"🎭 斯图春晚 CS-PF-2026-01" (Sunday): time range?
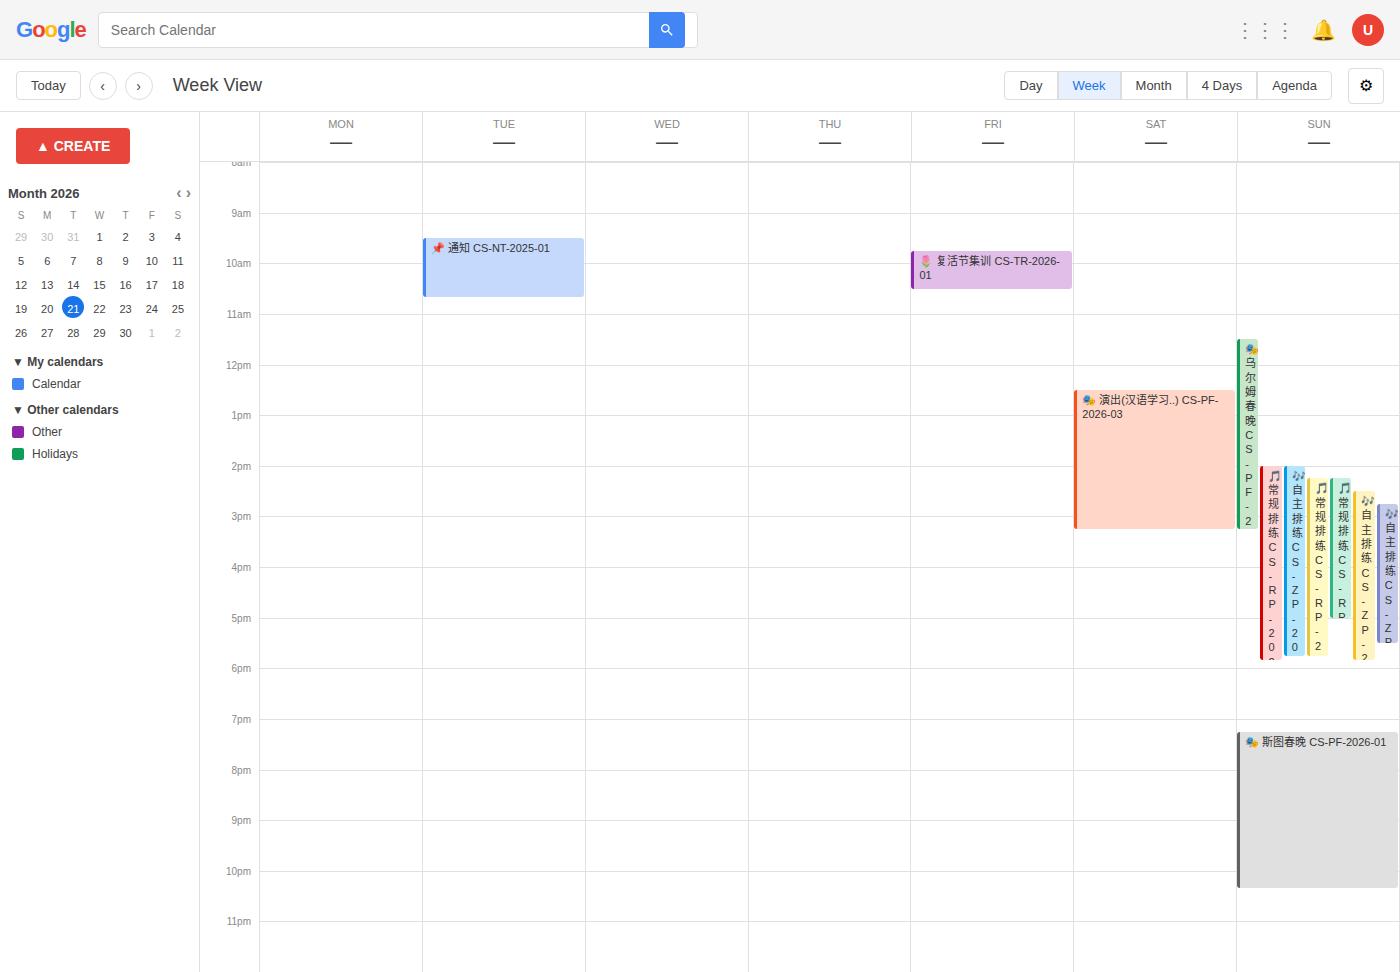
7:15 PM to 10:20 PM